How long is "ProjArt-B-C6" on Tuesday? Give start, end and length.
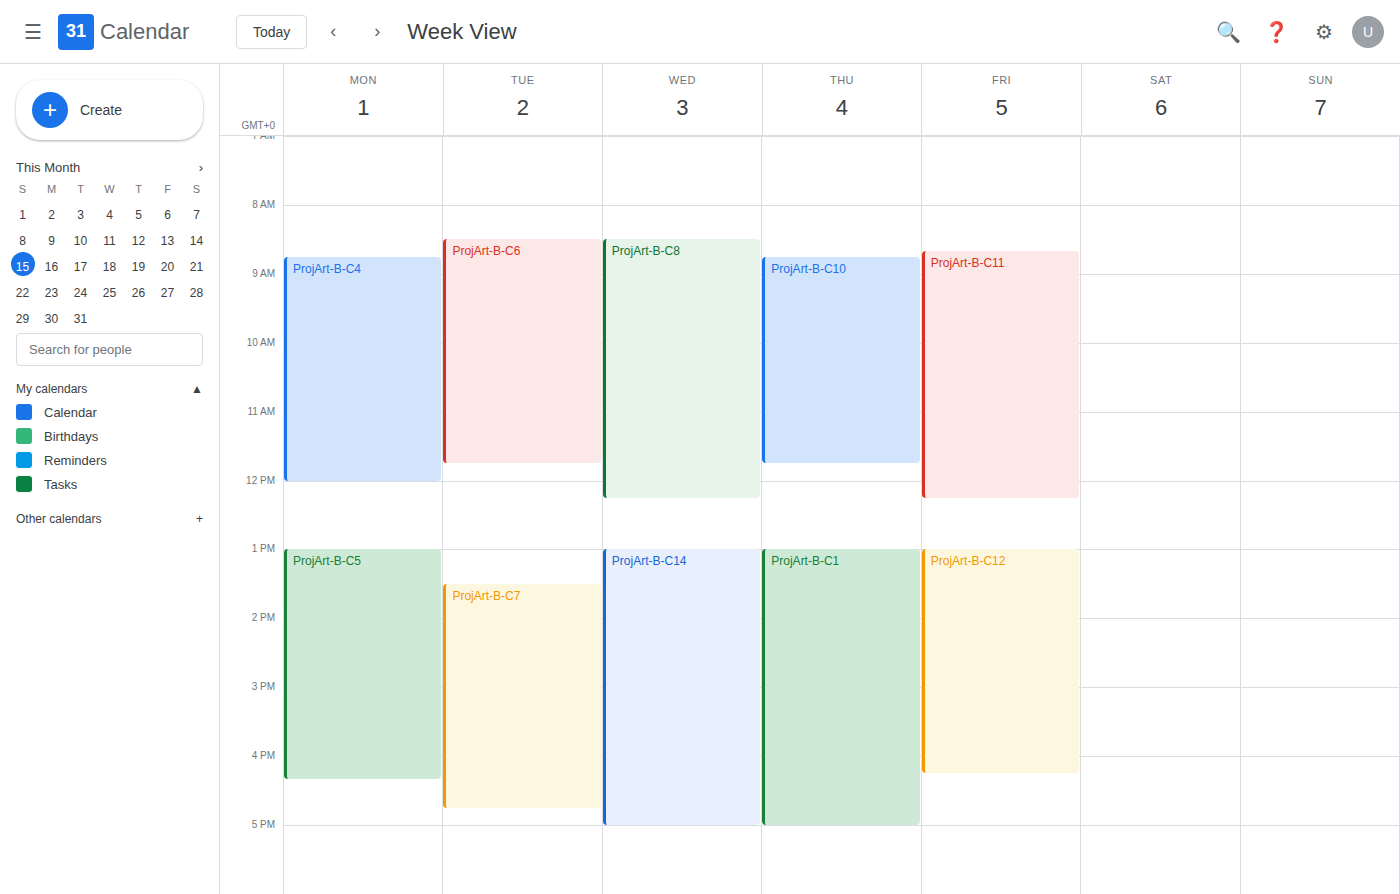
08:30 to 11:45, 3 hours 15 minutes